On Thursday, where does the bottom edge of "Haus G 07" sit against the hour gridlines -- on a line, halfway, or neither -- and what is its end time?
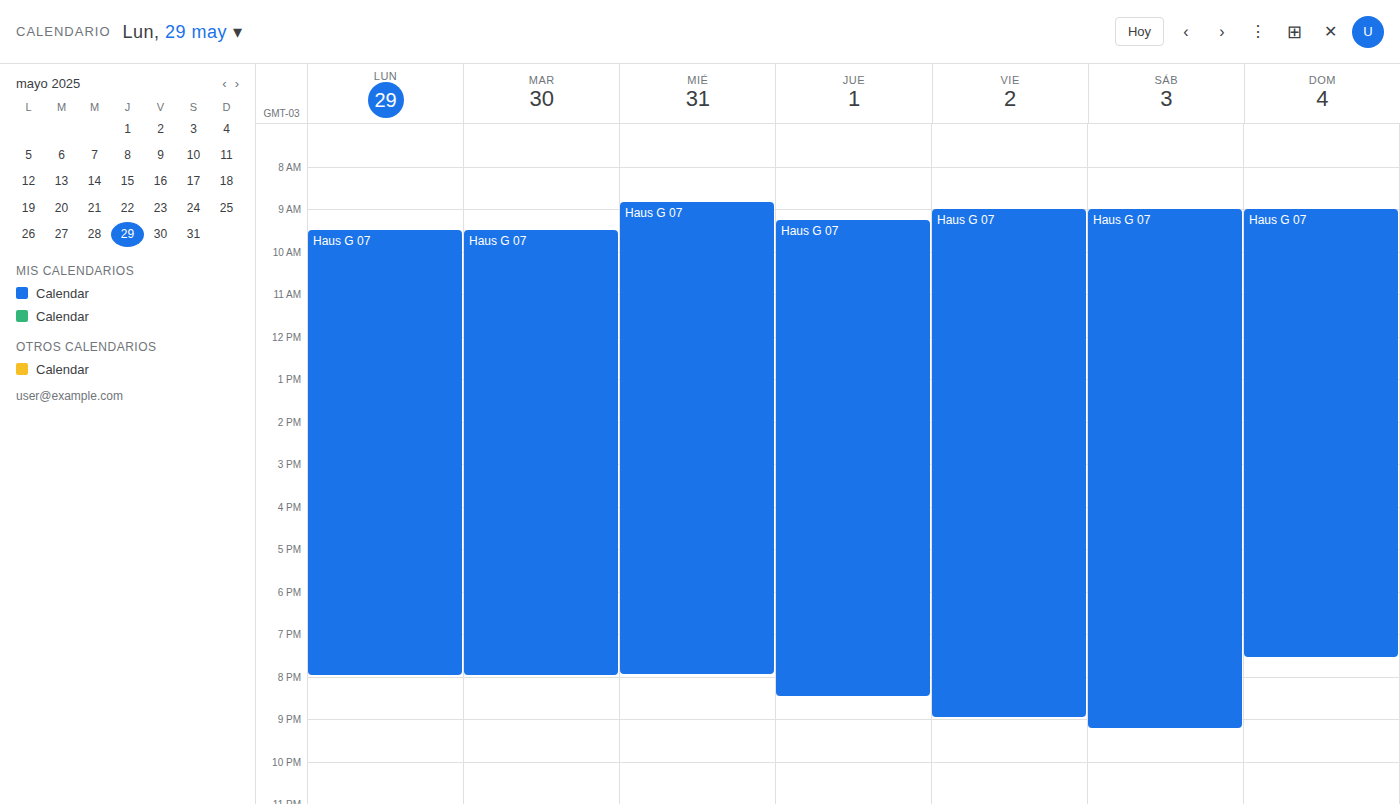
8:30 PM -- halfway between the 8 PM and 9 PM lines.